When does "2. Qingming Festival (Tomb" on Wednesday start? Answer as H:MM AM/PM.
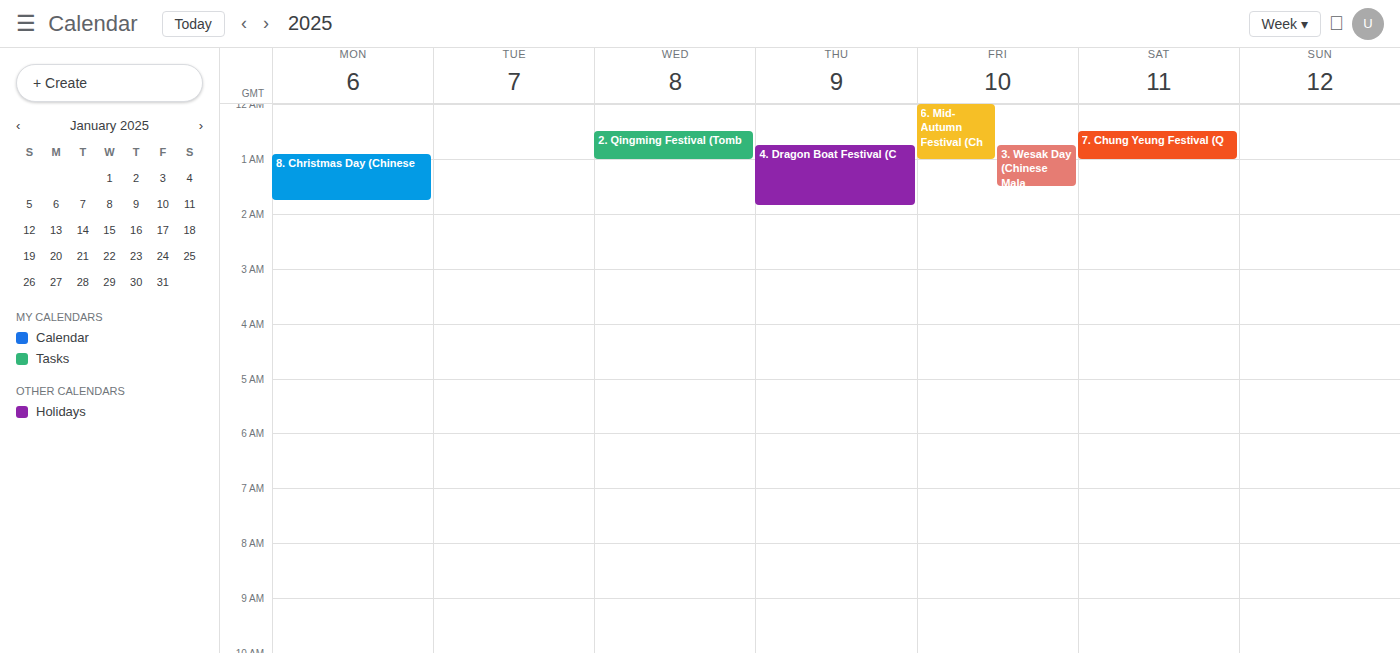
12:30 AM